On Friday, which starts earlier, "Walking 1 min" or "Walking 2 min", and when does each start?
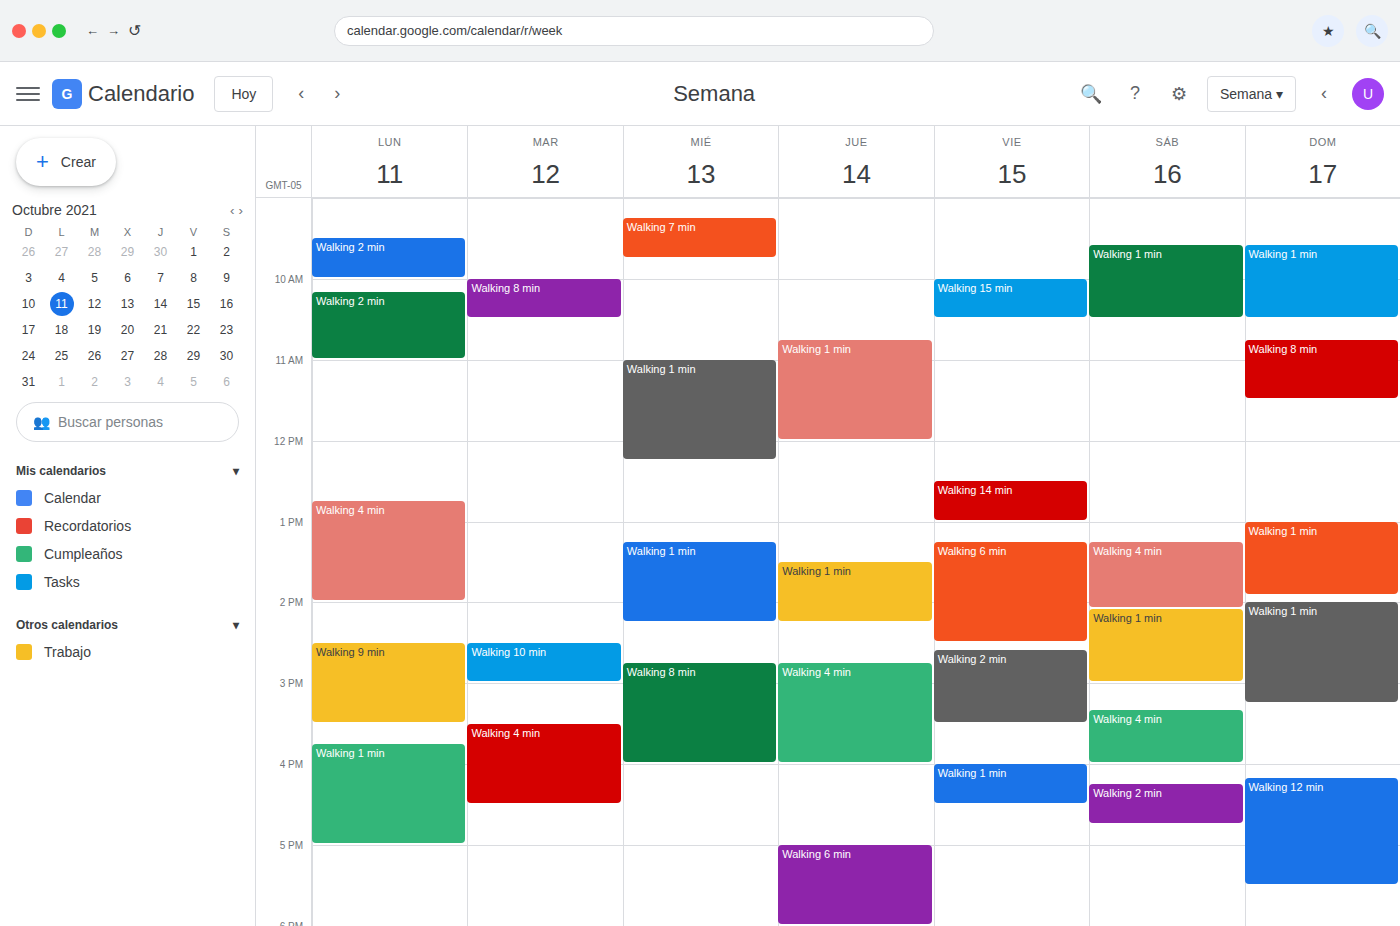
"Walking 2 min" 2:35 PM; "Walking 1 min" 4:00 PM.